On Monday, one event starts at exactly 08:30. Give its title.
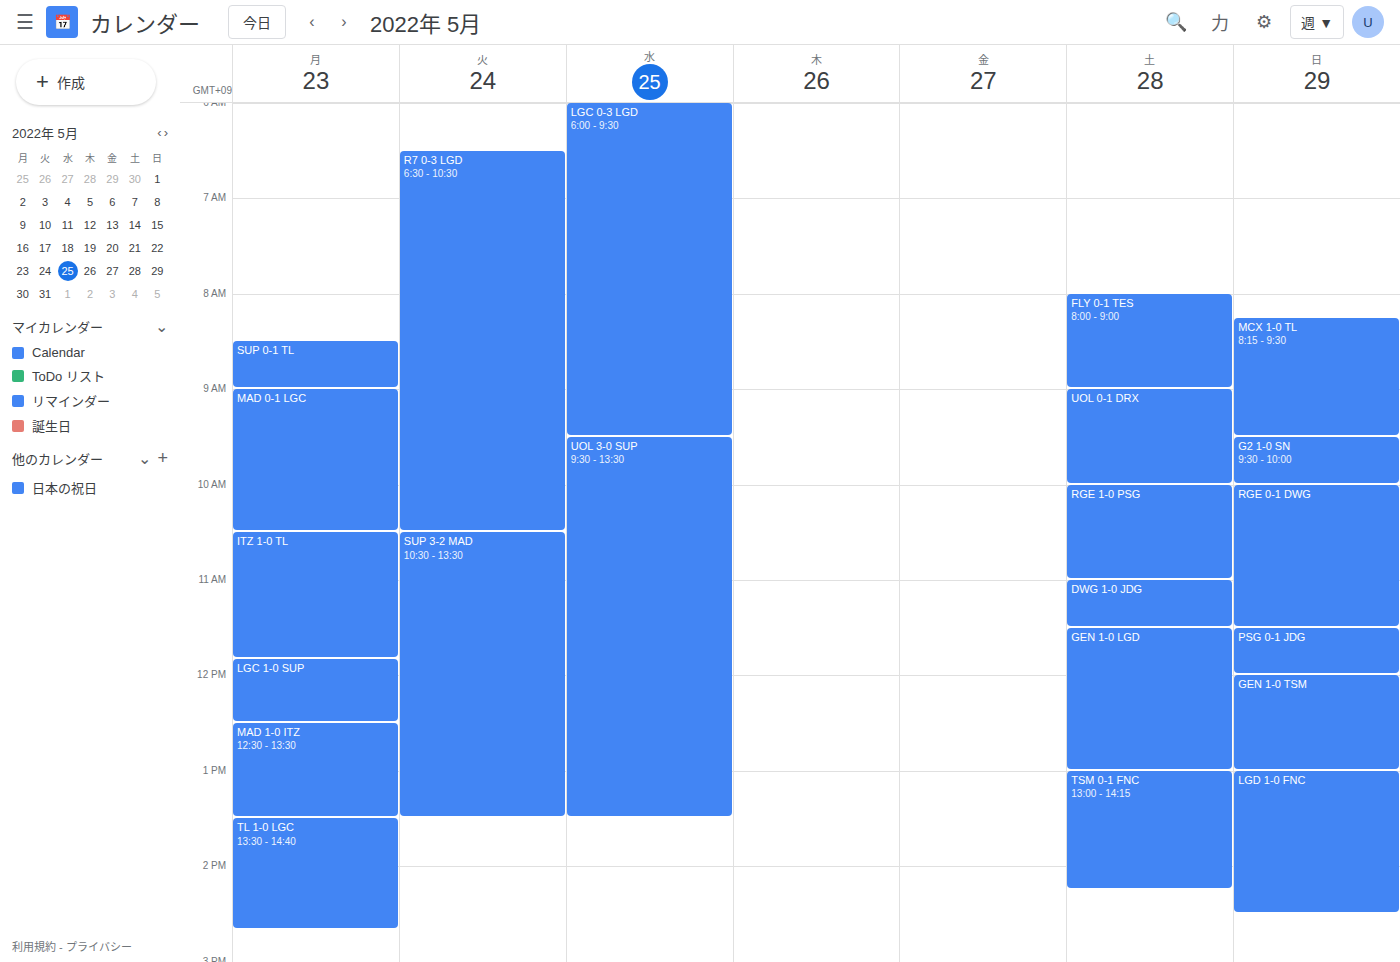
"SUP 0-1 TL"